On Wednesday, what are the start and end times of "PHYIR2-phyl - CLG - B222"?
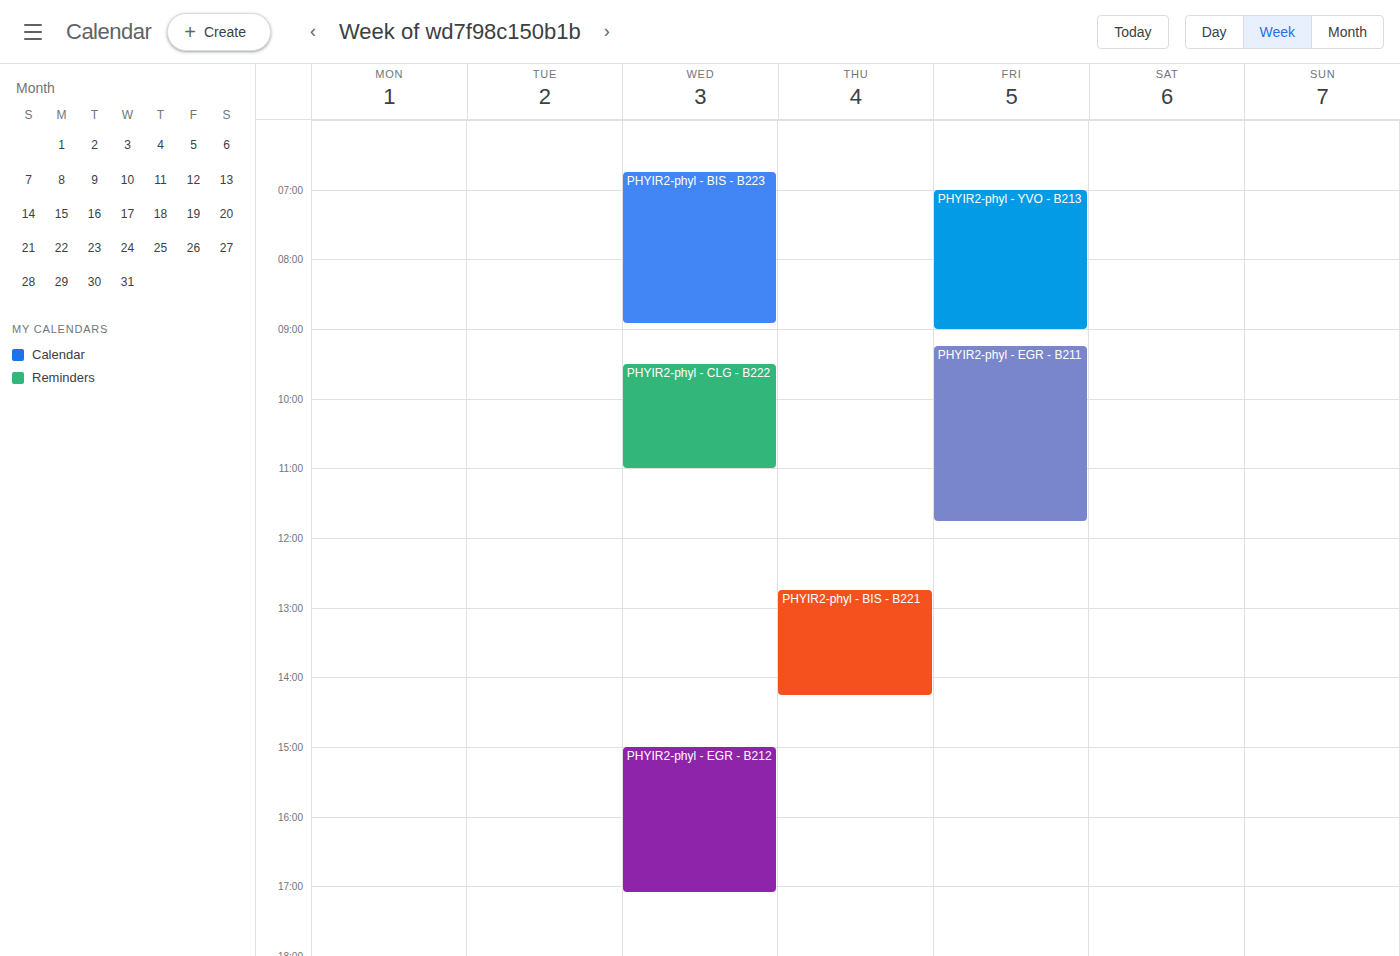
9:30 AM to 11:00 AM